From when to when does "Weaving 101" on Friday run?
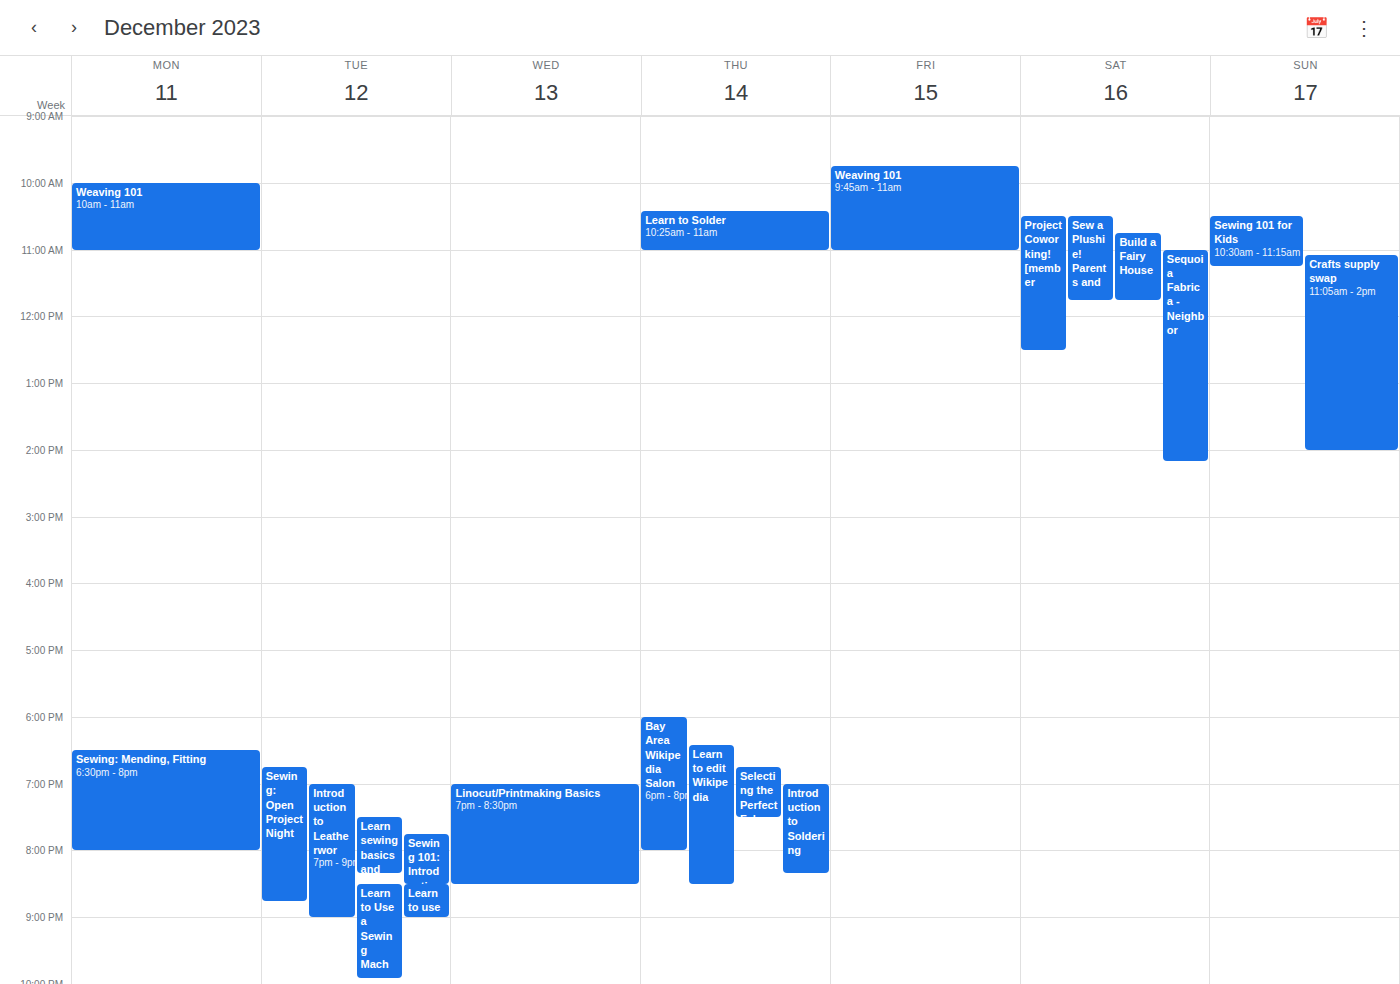
09:45 to 11:00